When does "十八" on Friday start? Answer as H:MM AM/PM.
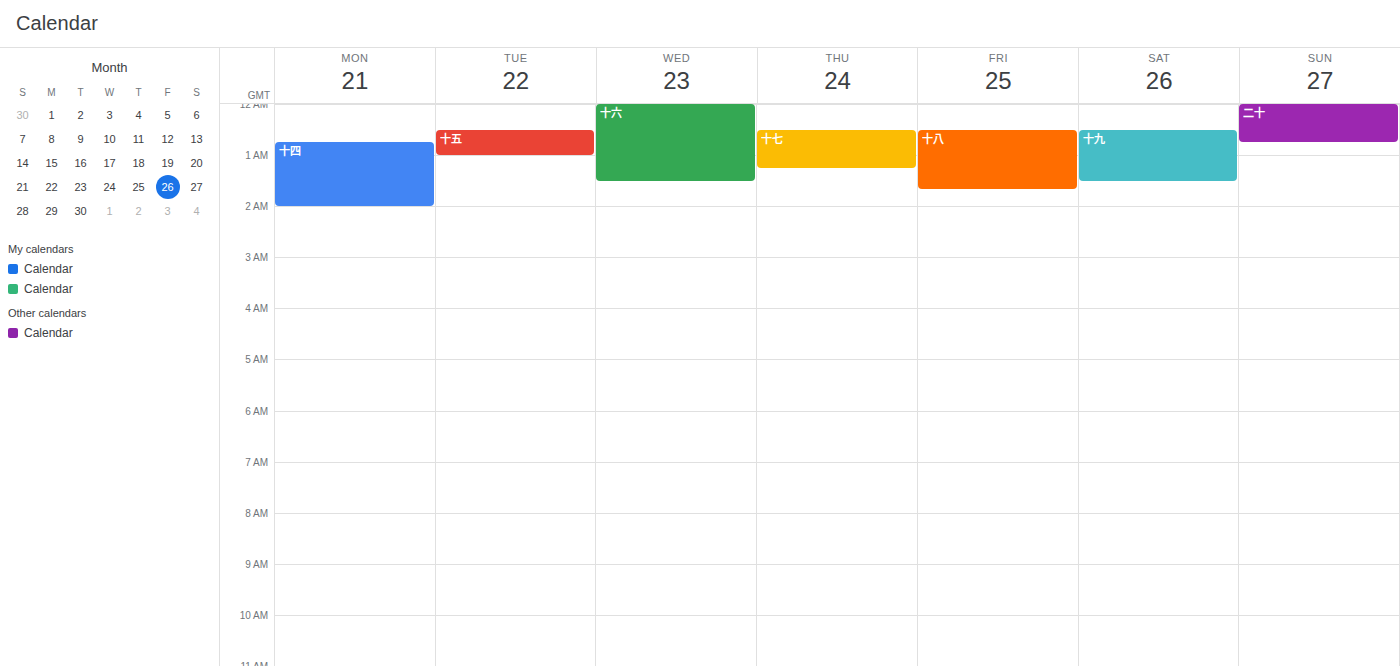
12:30 AM